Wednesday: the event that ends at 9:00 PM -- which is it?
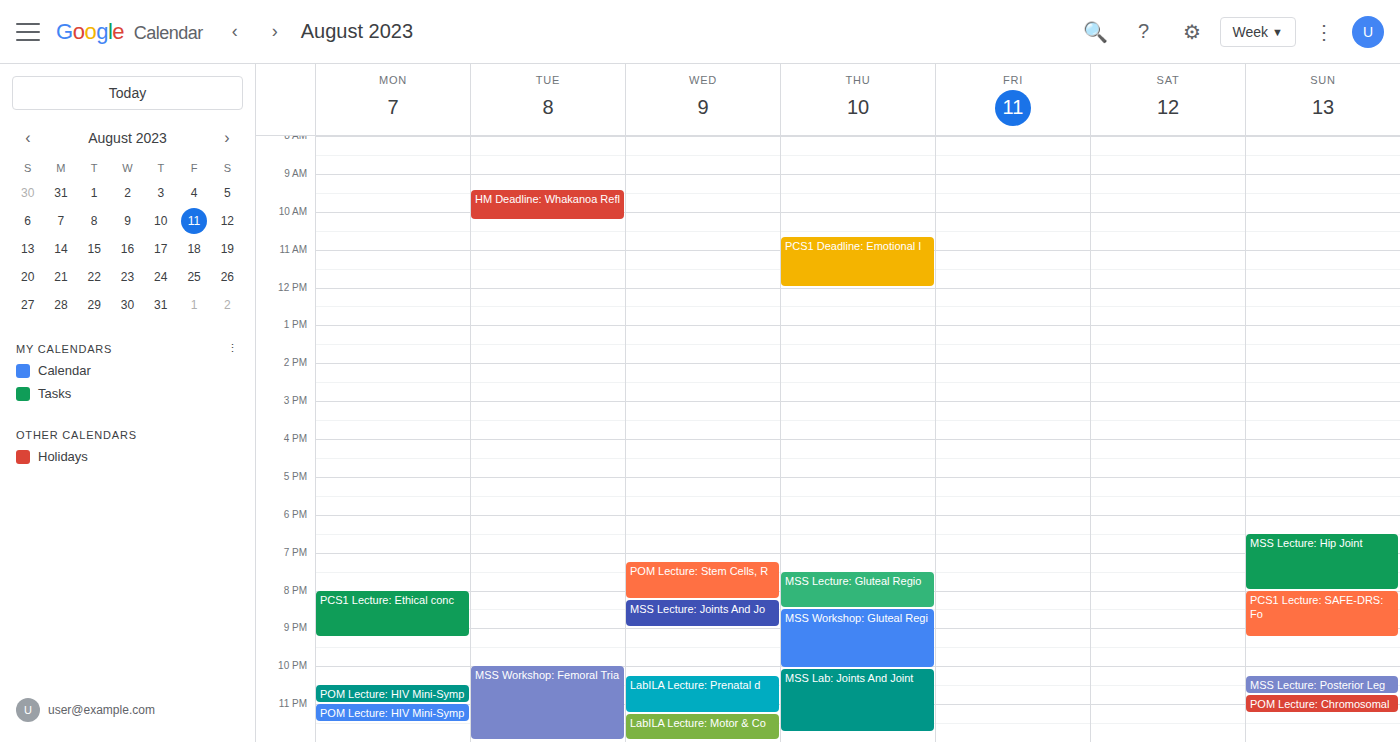
"MSS Lecture: Joints And Jo"